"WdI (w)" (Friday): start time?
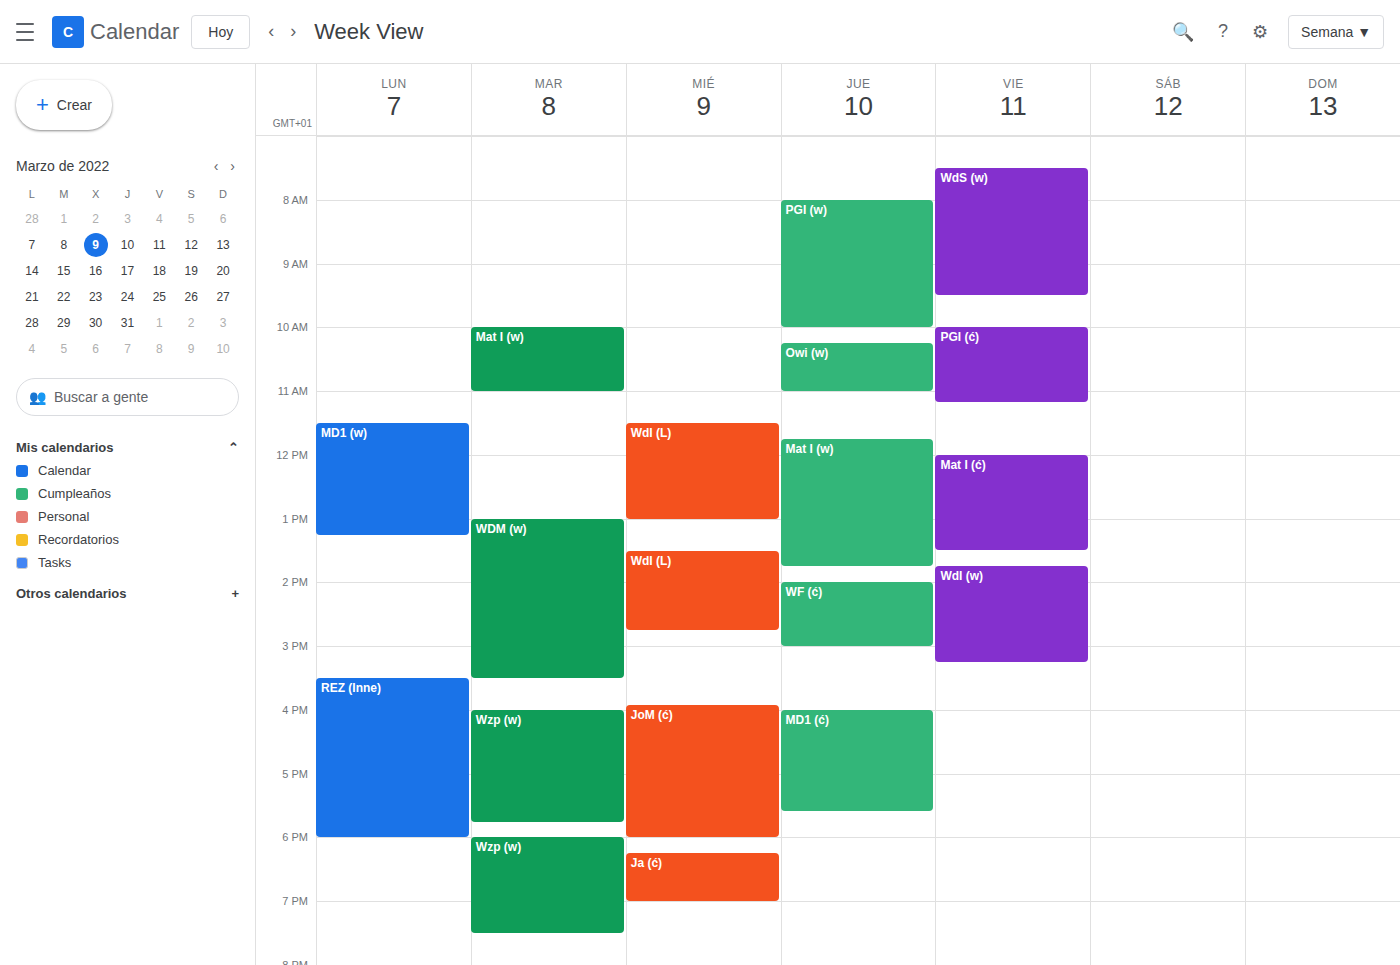
1:45 PM